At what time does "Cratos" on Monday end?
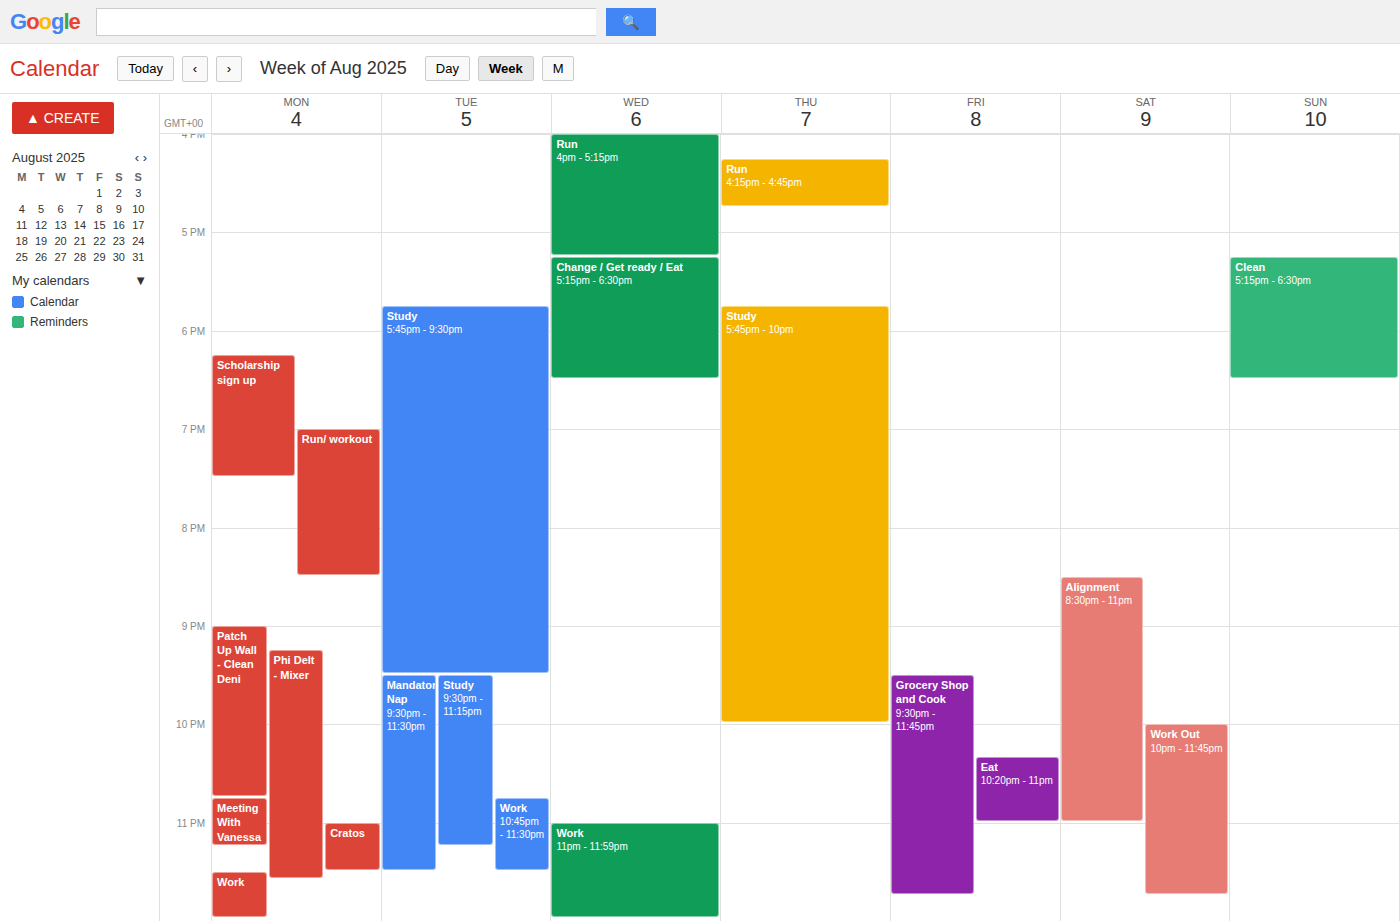
11:30 PM